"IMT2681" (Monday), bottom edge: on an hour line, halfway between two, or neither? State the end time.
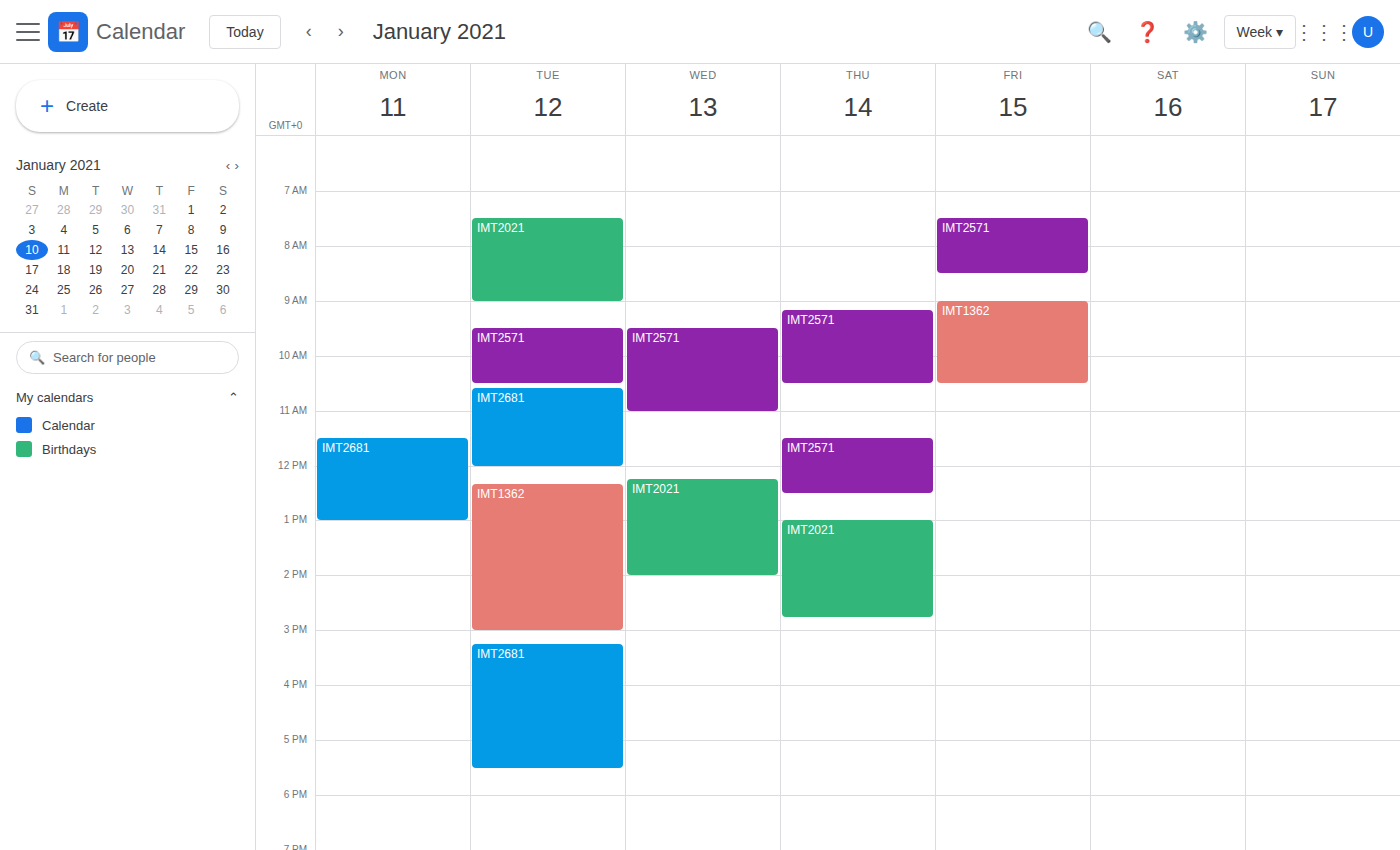
1:00 PM -- exactly on the 1 PM line.